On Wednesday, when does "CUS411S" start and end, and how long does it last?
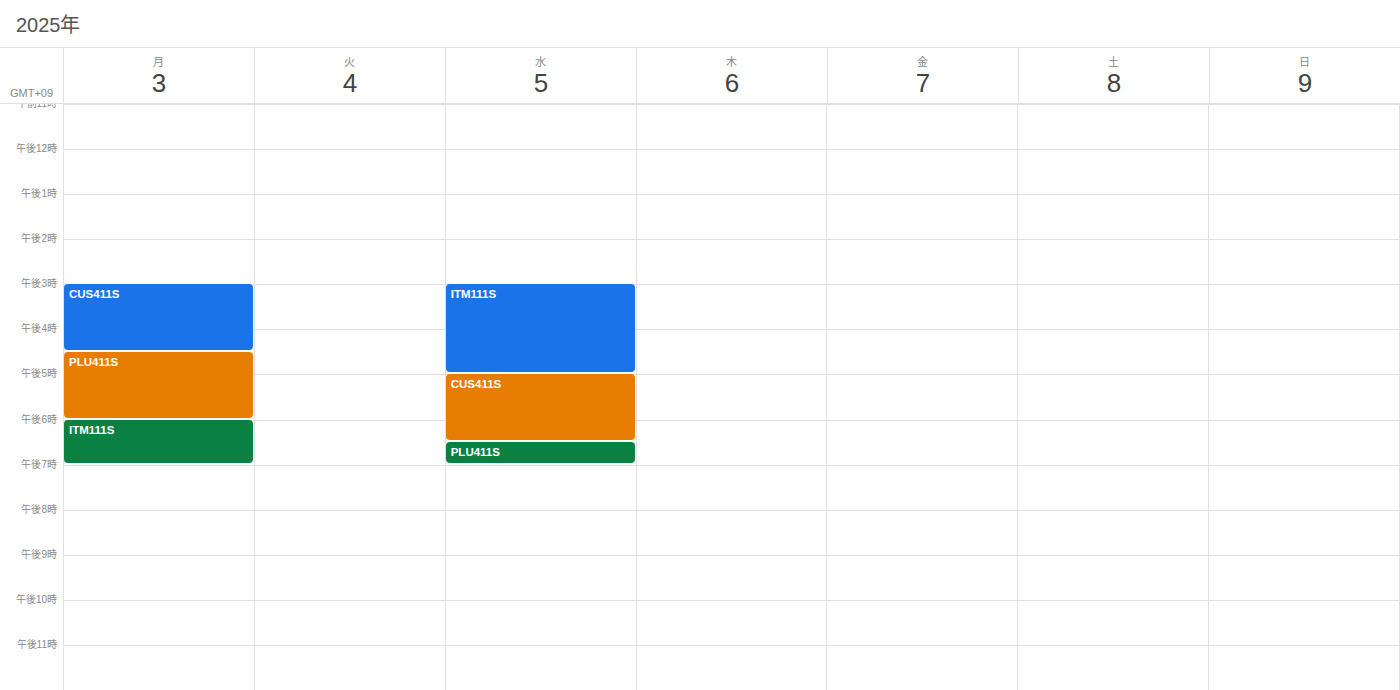
5:00 PM to 6:30 PM, 1 hour 30 minutes